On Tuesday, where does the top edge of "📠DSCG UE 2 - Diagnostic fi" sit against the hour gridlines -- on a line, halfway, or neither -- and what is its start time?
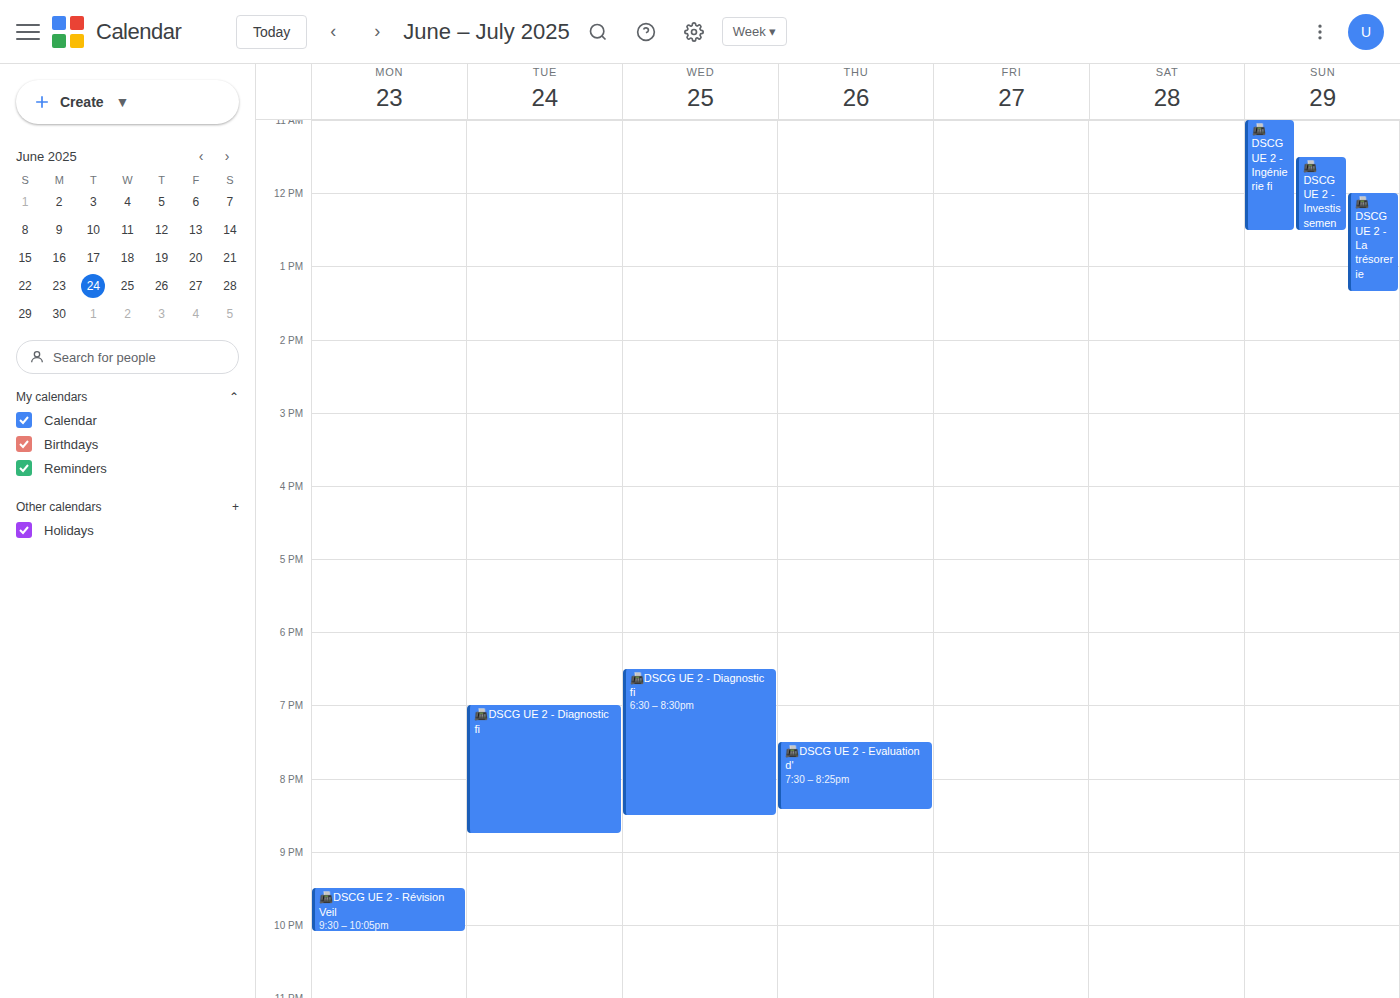
7:00 PM -- exactly on the 7 PM line.